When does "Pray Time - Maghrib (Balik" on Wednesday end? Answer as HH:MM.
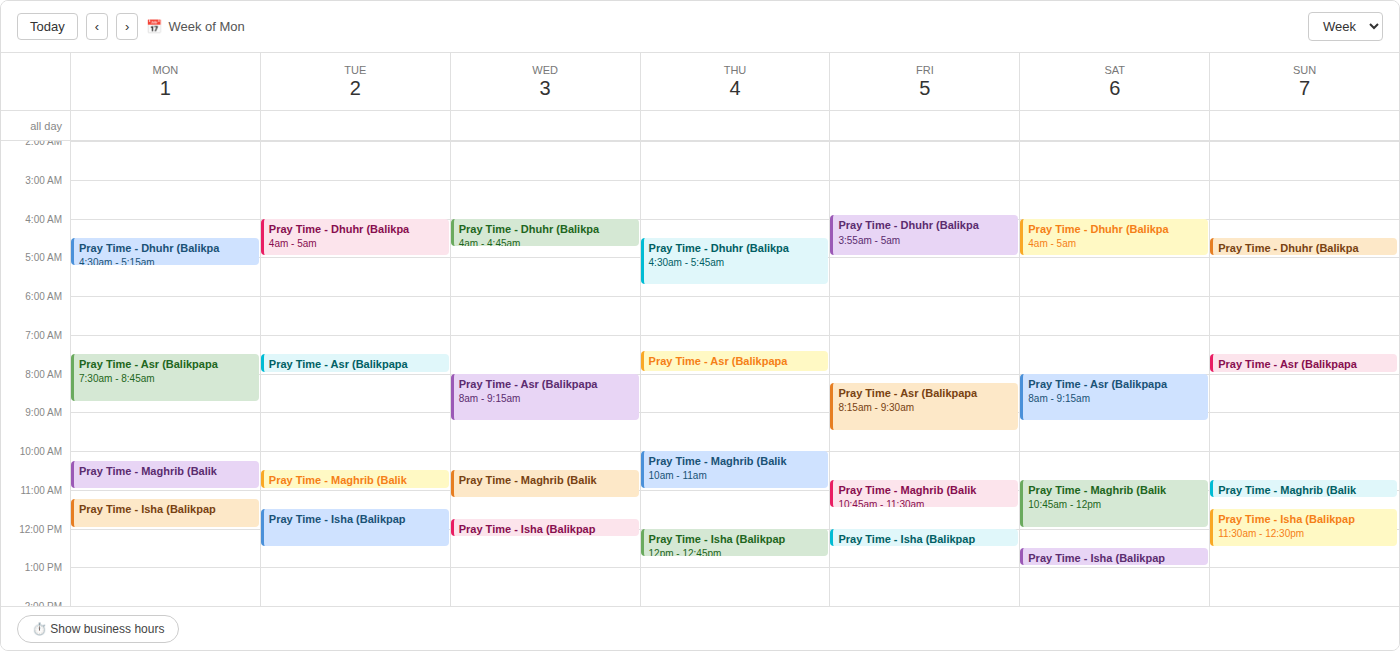
11:15